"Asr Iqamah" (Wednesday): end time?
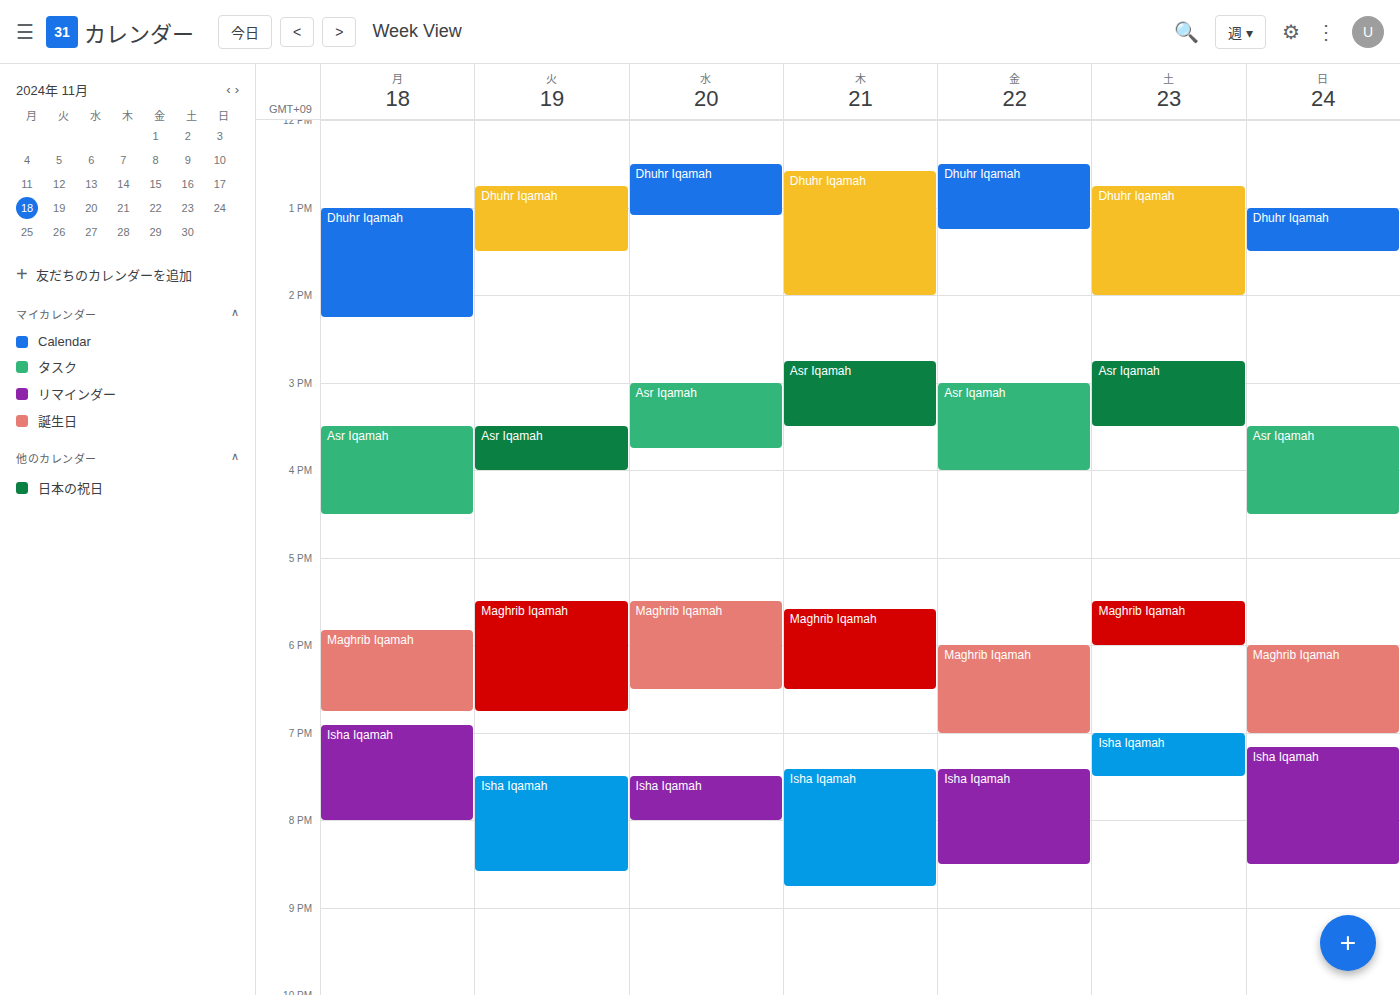
3:45 PM